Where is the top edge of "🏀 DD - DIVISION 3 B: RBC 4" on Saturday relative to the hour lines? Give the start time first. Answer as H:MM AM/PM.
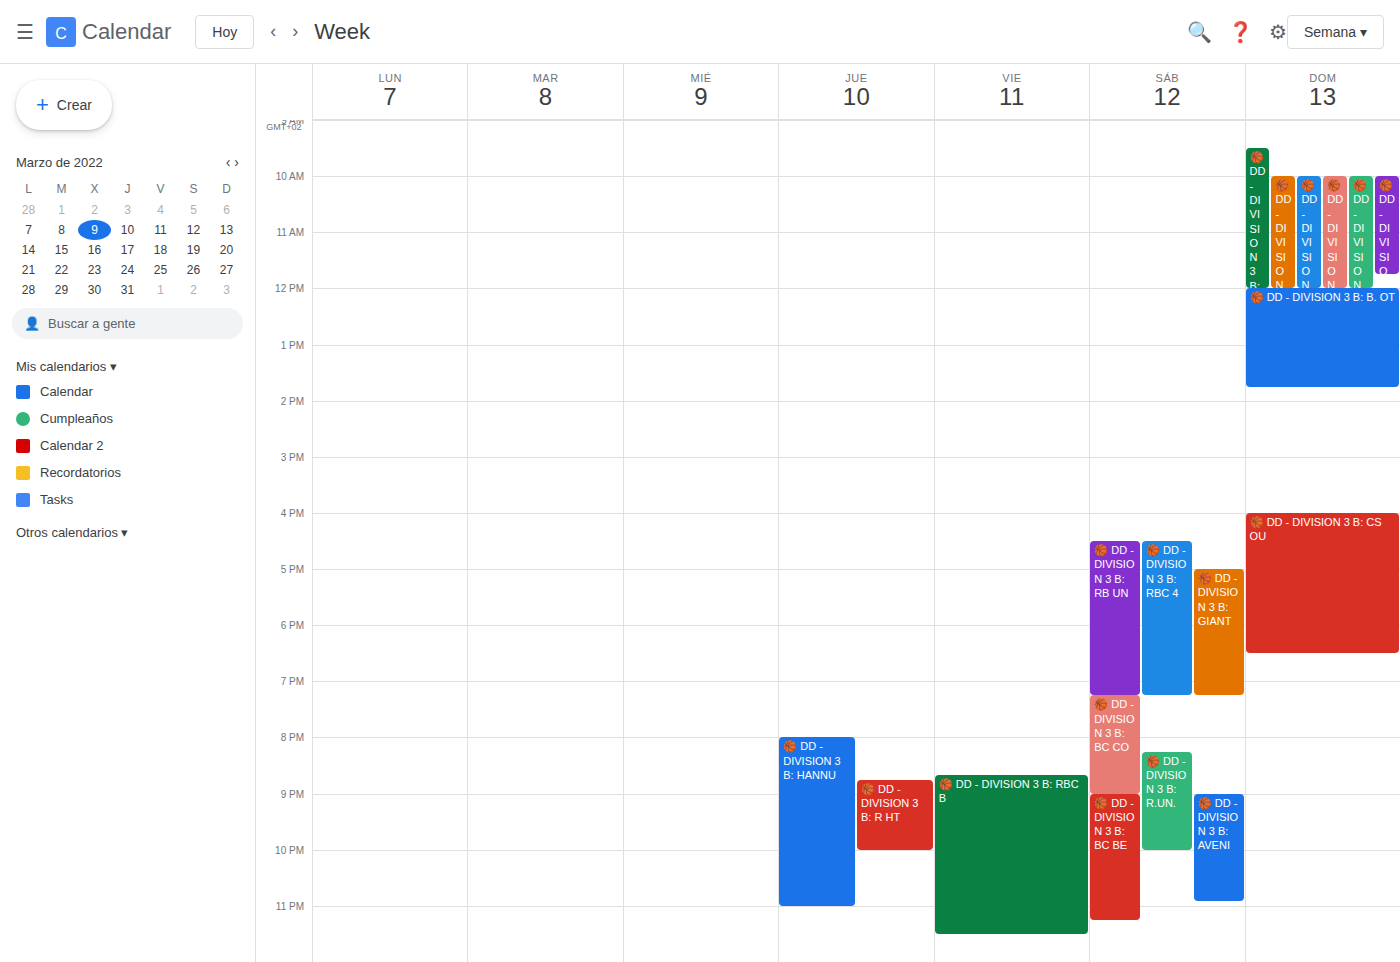
4:30 PM -- halfway between the 4 PM and 5 PM lines.